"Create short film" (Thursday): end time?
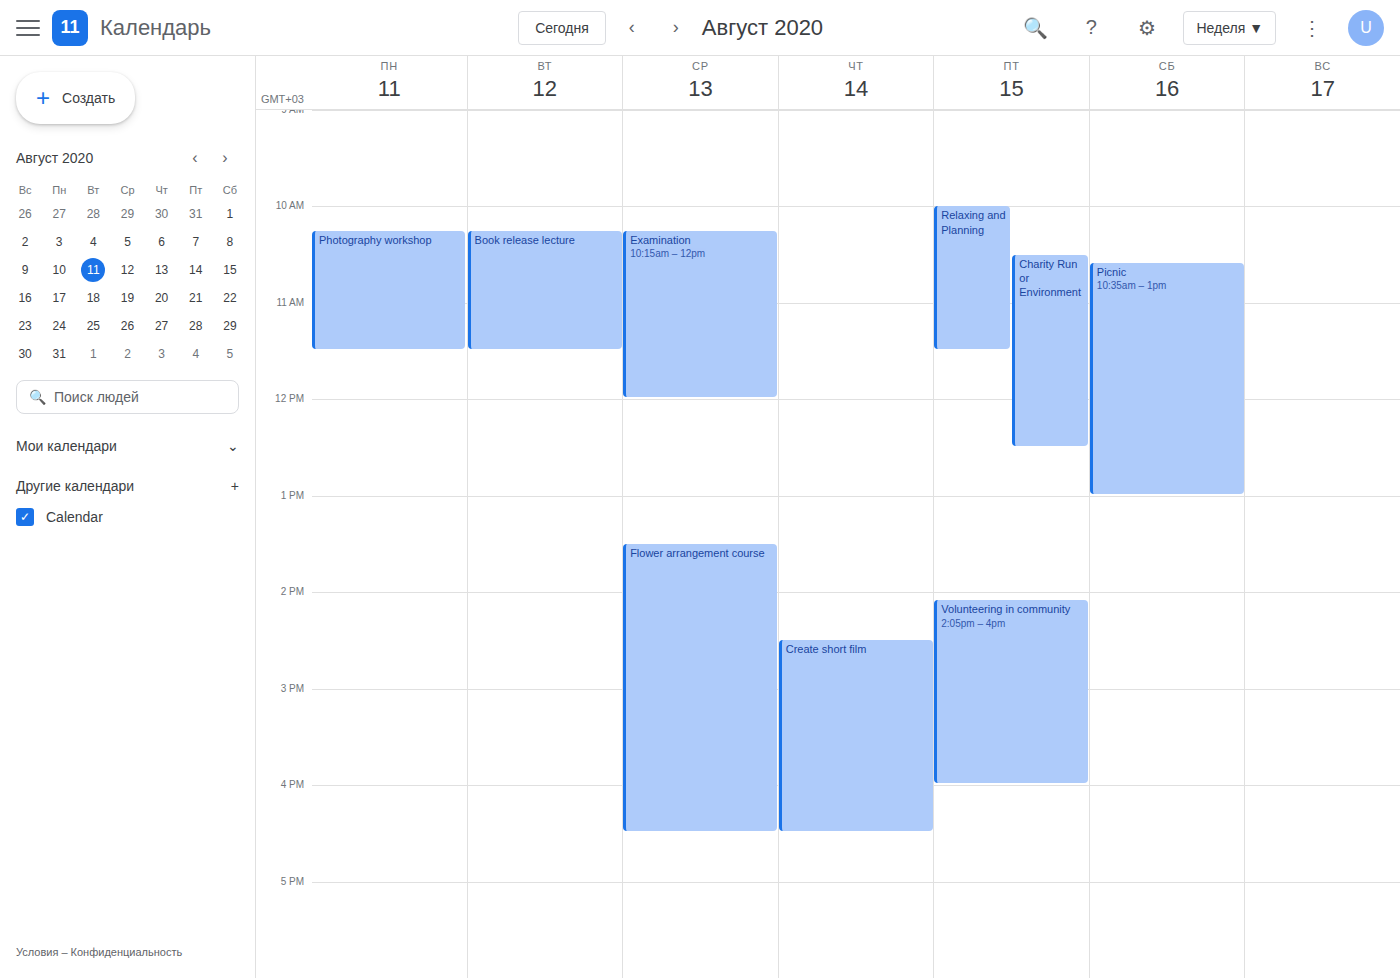
4:30 PM